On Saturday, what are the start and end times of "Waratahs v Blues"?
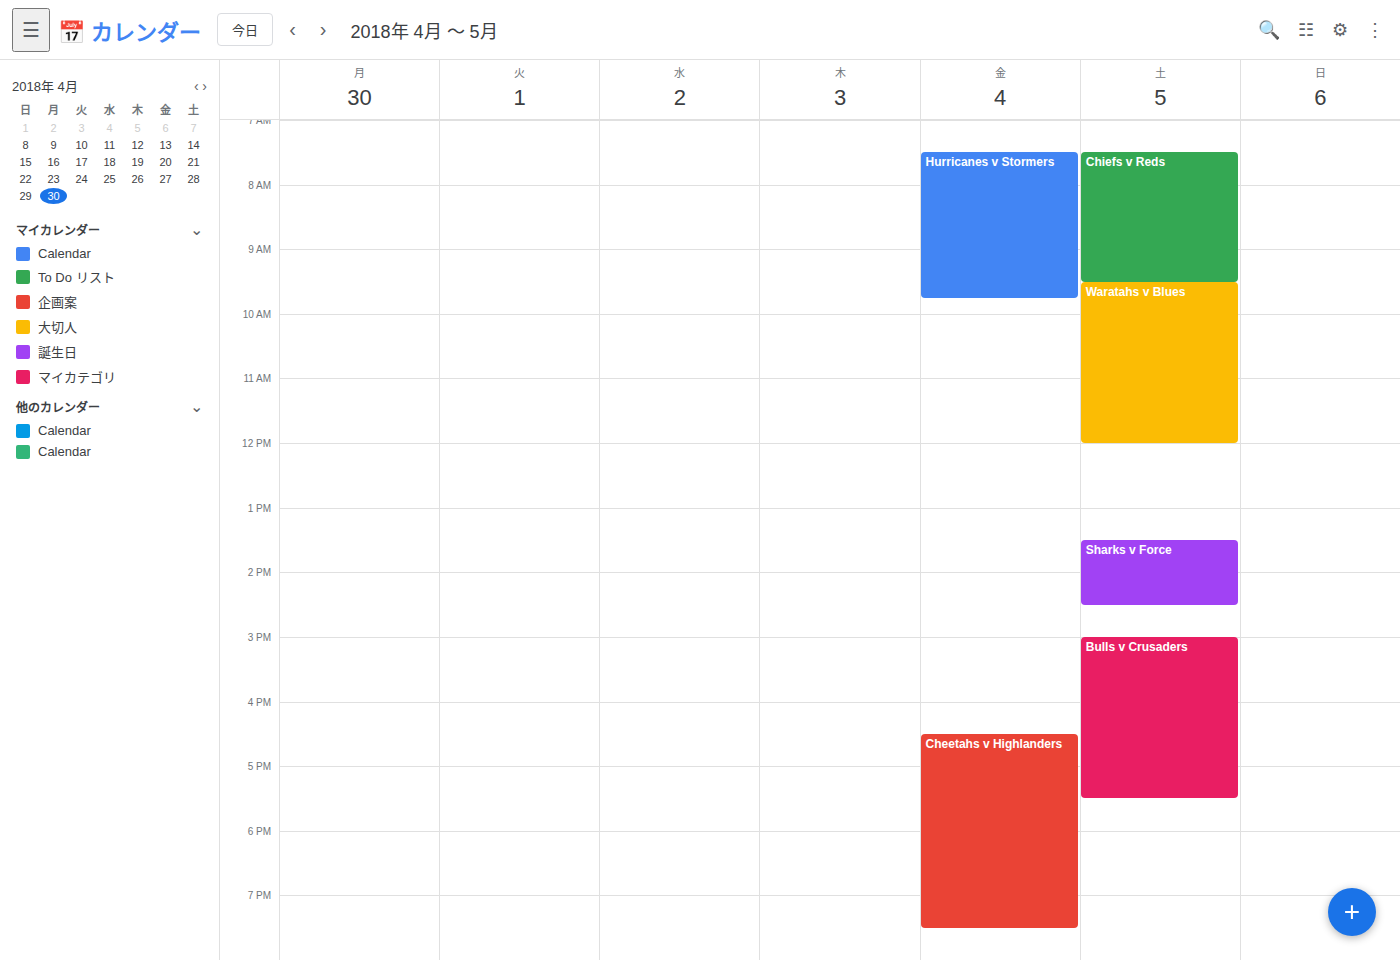
9:30 AM to 12:00 PM